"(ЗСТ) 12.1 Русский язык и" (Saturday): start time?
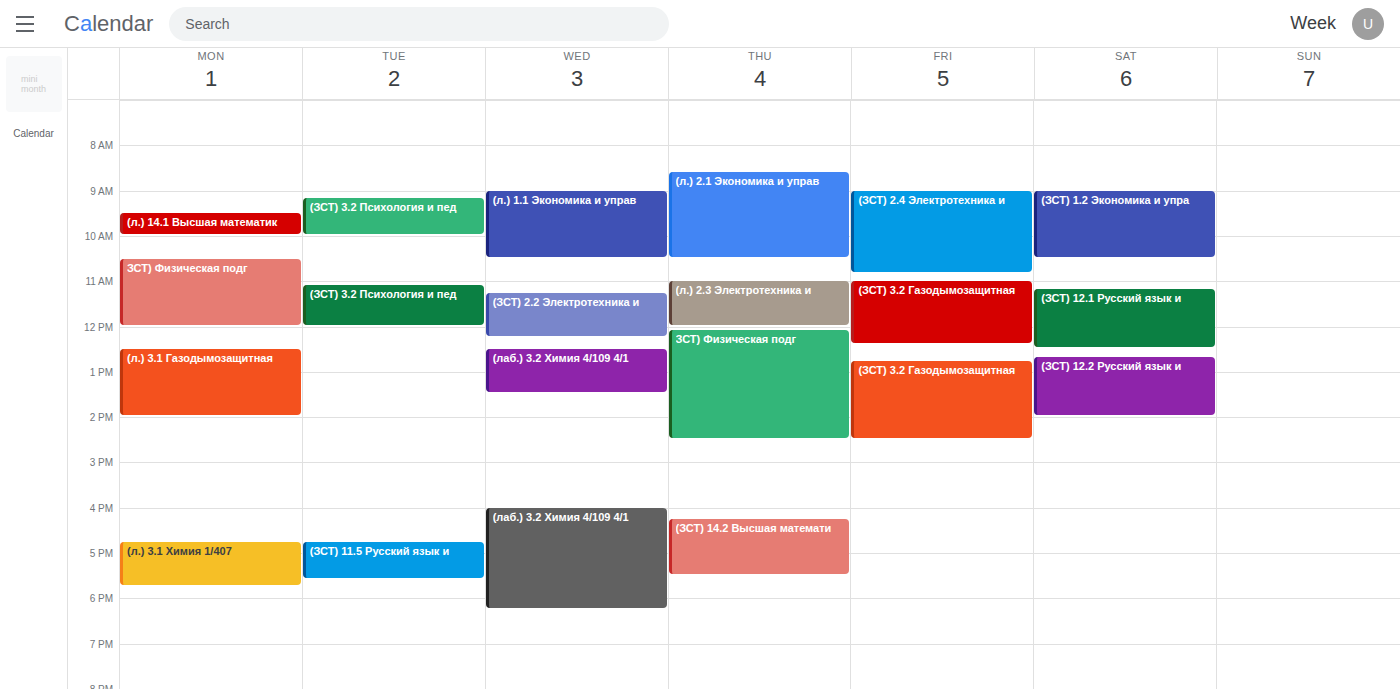
11:10 AM